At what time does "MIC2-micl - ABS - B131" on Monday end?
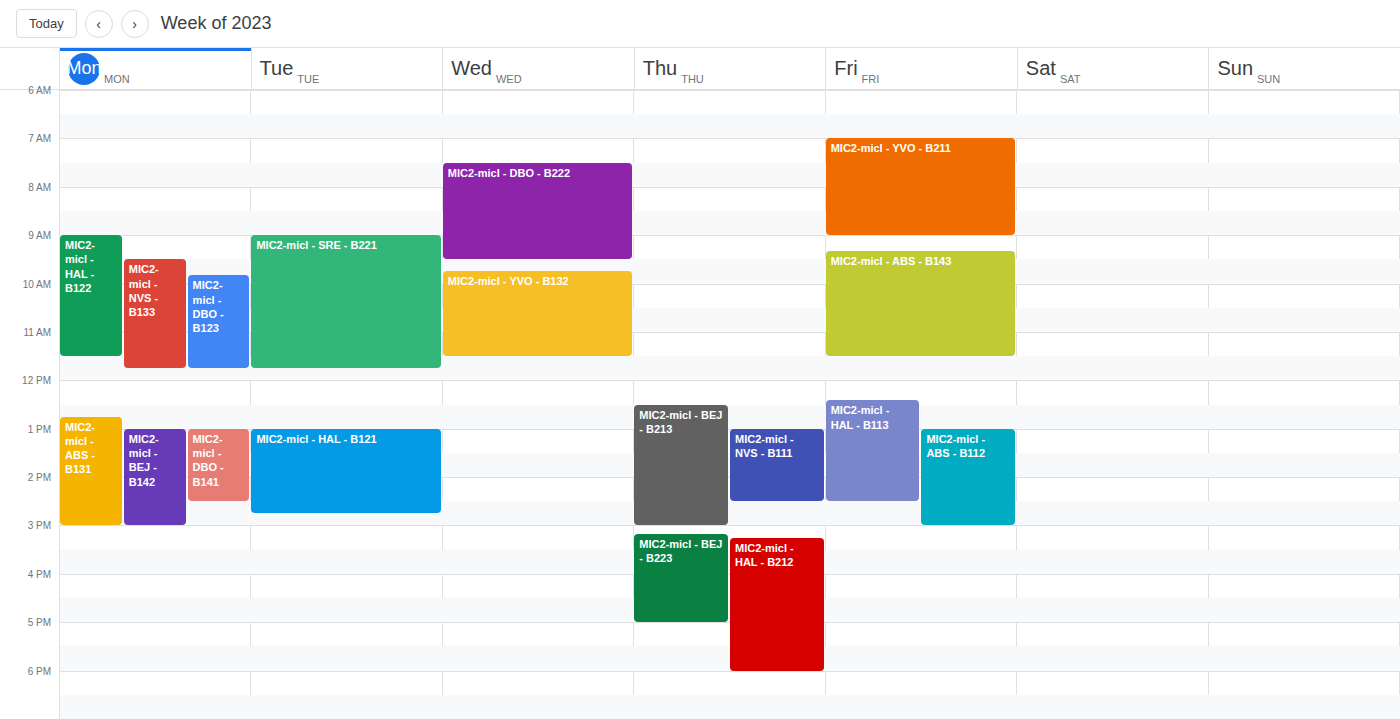
3:00 PM